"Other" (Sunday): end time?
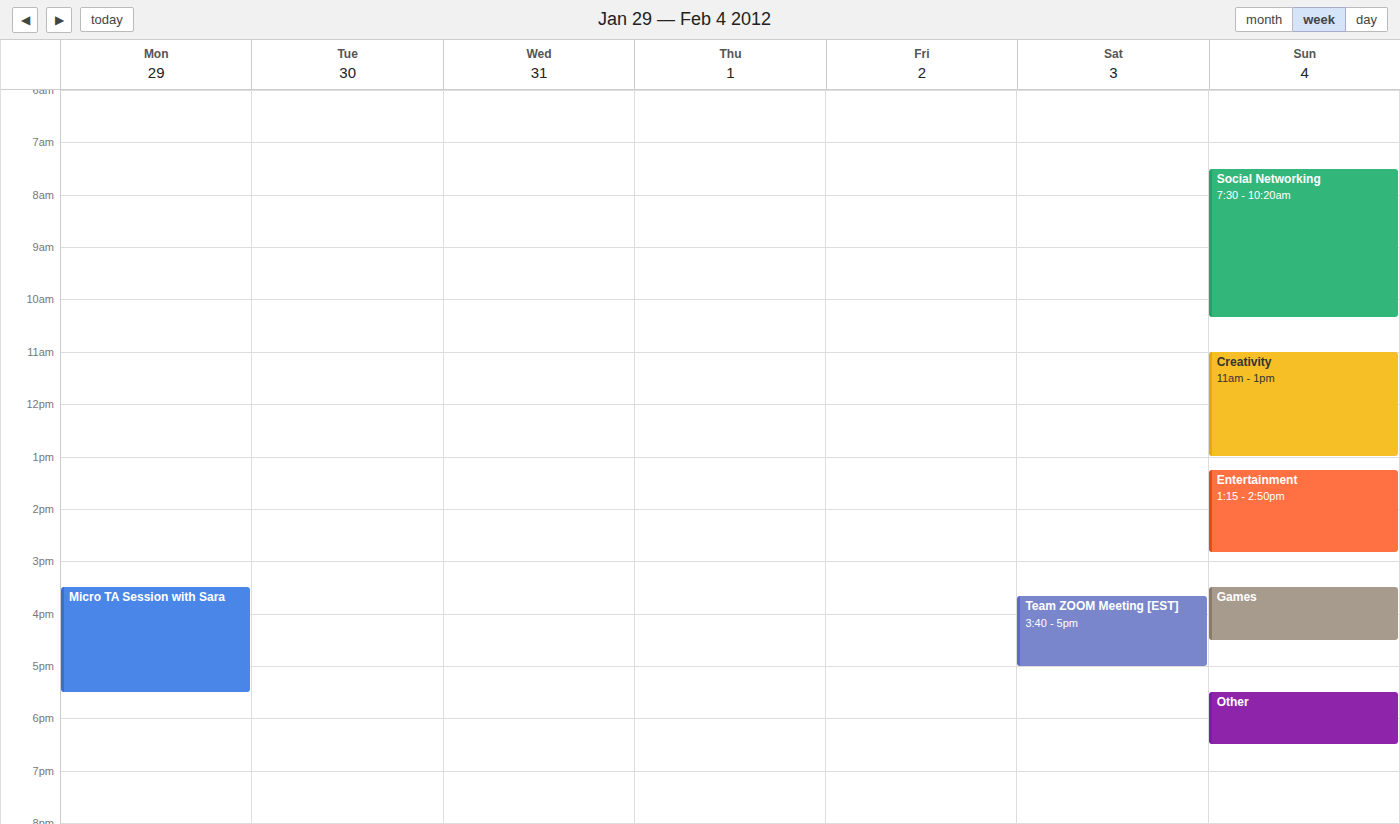
18:30